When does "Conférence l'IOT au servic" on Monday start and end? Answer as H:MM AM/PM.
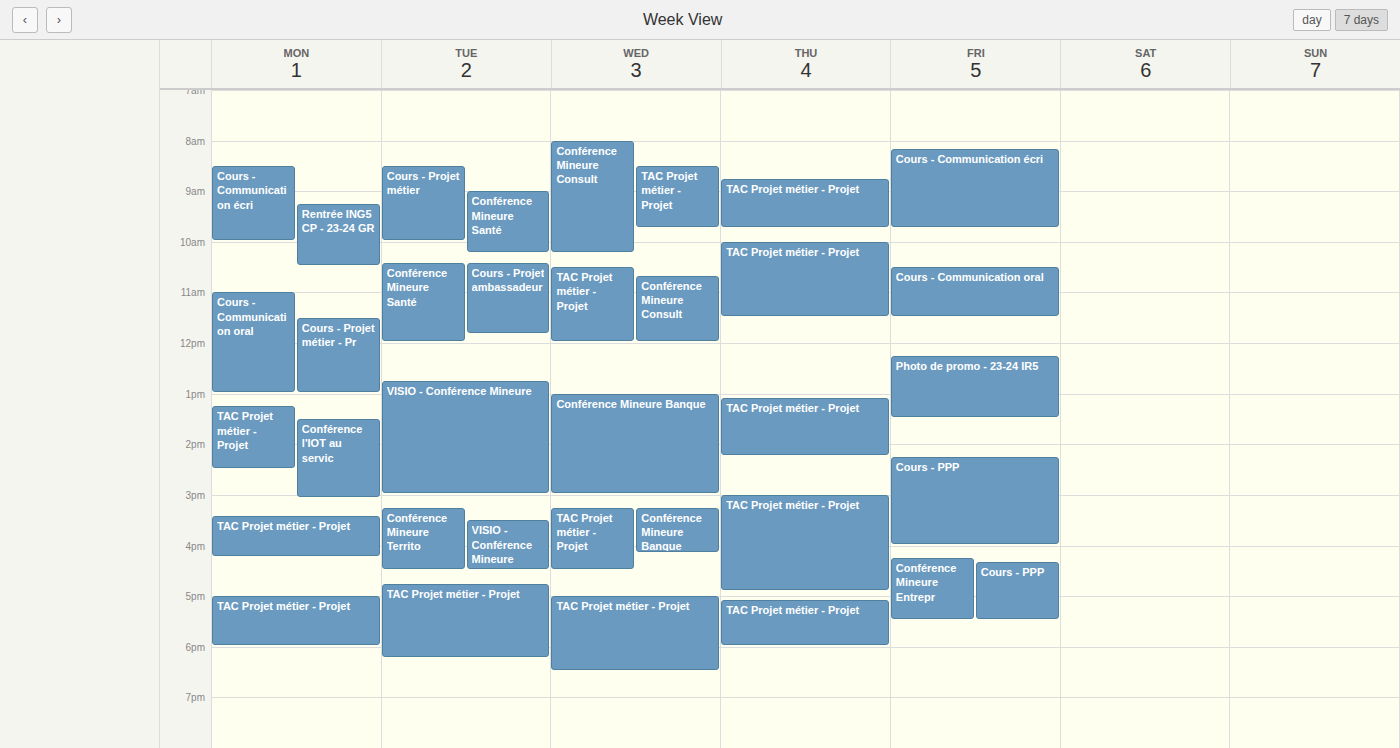
1:30 PM to 3:05 PM